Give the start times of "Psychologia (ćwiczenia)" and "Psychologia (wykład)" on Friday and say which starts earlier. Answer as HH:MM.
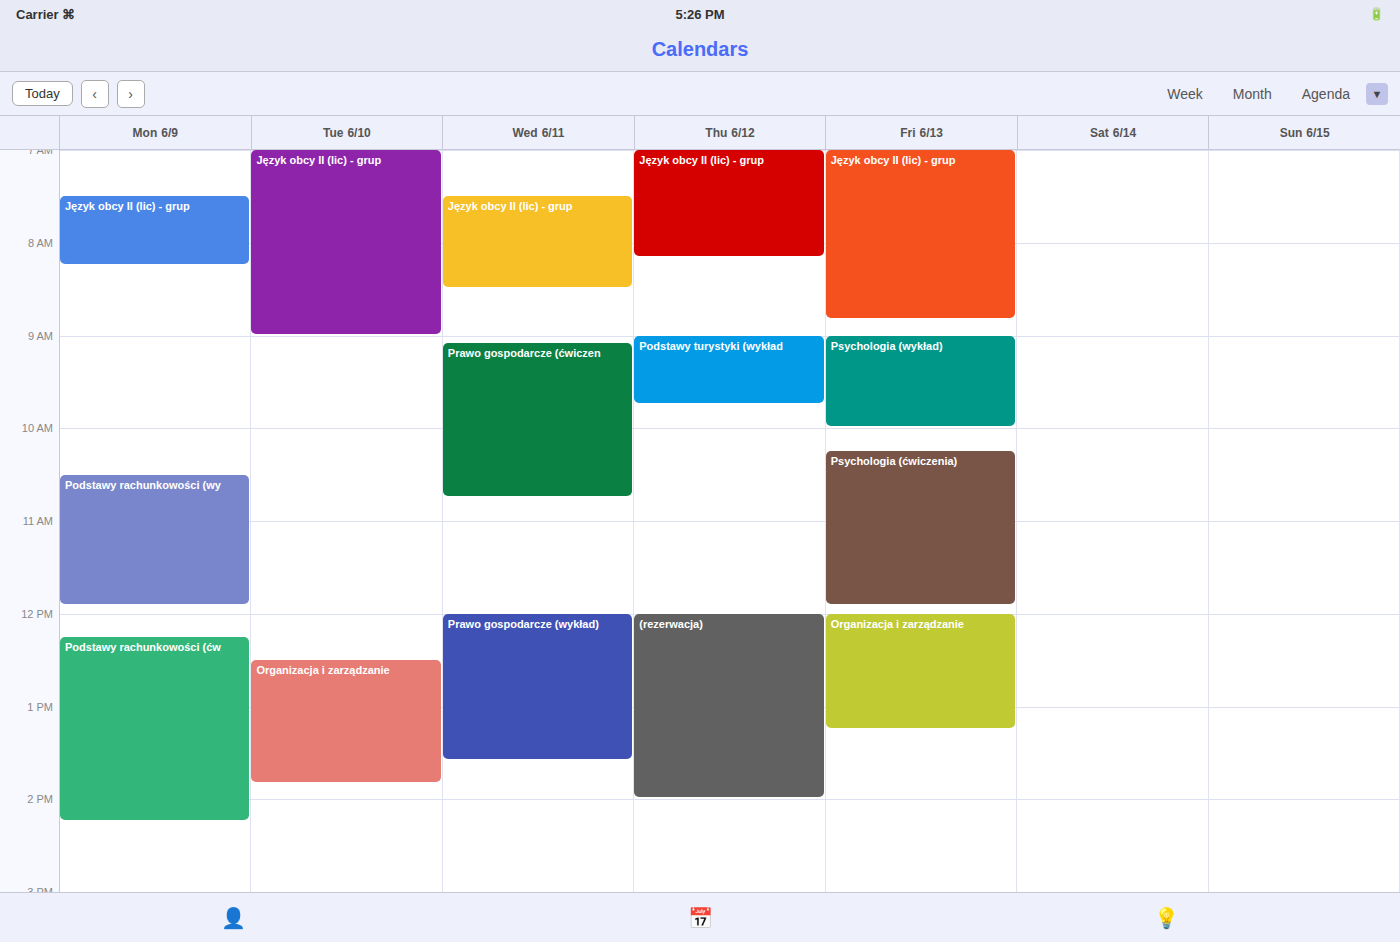
"Psychologia (wykład)" 09:00; "Psychologia (ćwiczenia)" 10:15.